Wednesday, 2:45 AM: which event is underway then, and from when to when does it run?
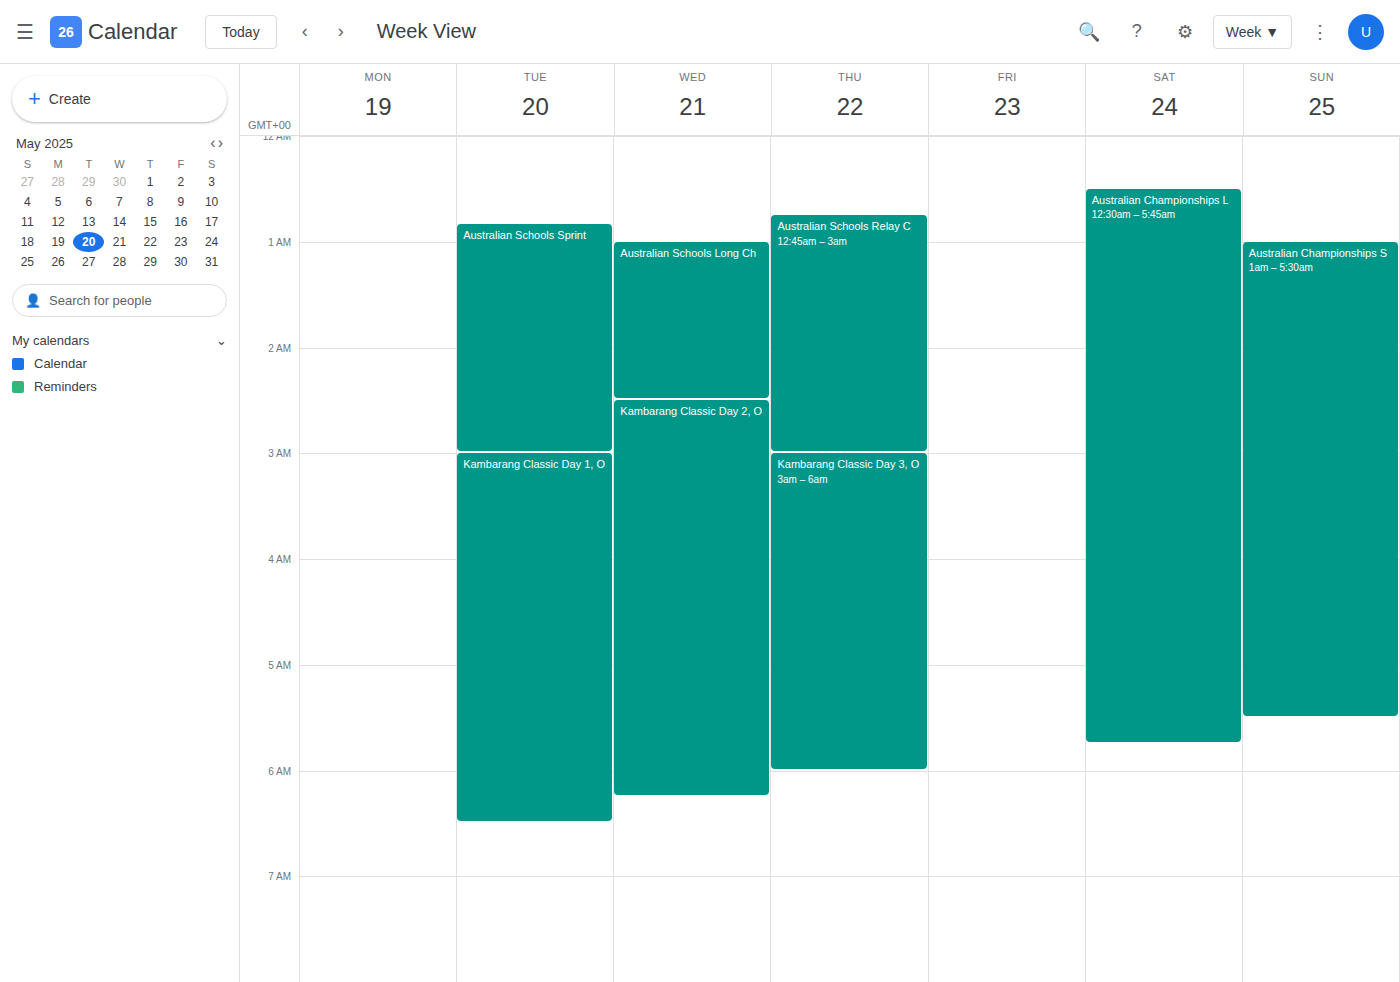
"Kambarang Classic Day 2, O", 2:30 AM to 6:15 AM